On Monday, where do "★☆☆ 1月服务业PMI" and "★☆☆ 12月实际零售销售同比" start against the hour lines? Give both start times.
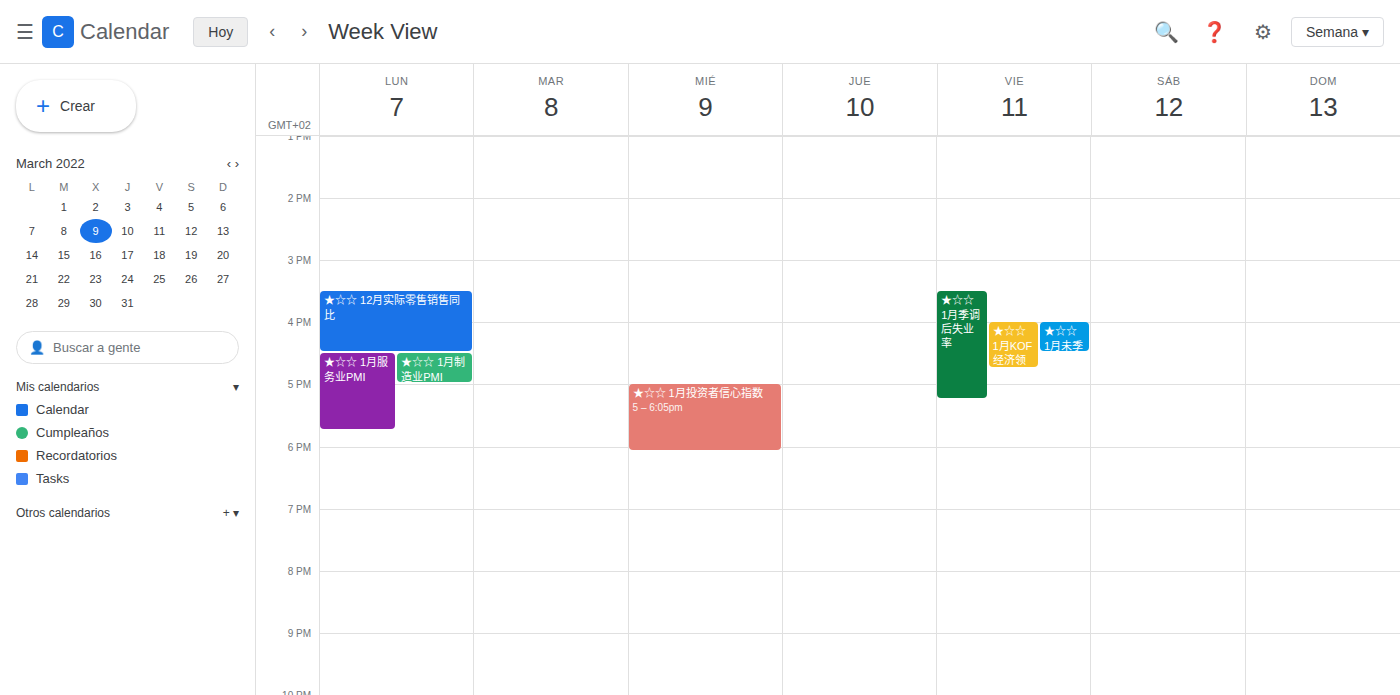
"★☆☆ 1月服务业PMI": 4:30 PM, halfway between the 4 PM and 5 PM lines. "★☆☆ 12月实际零售销售同比": 3:30 PM, halfway between the 3 PM and 4 PM lines.